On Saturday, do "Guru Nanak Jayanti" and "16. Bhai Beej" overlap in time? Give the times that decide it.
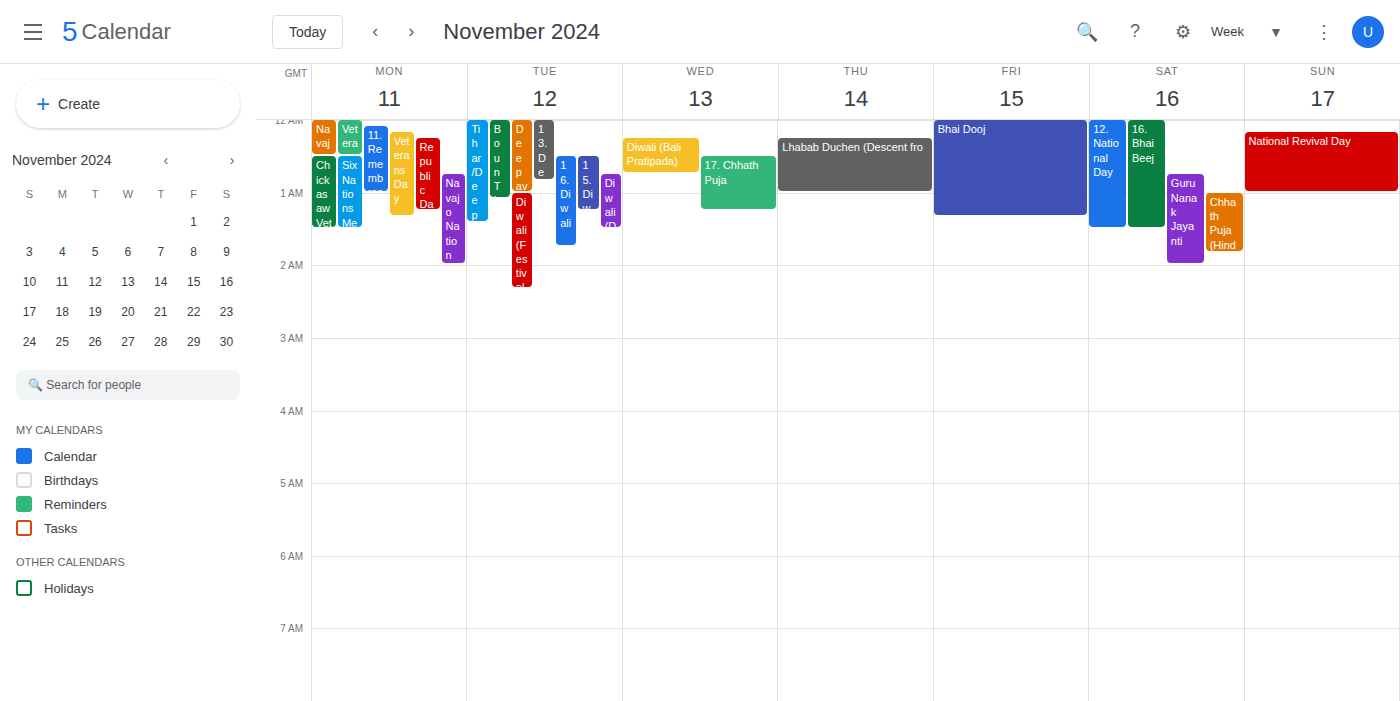
"Guru Nanak Jayanti" starts at 00:45, before "16. Bhai Beej" ends at 01:30 -- they overlap.